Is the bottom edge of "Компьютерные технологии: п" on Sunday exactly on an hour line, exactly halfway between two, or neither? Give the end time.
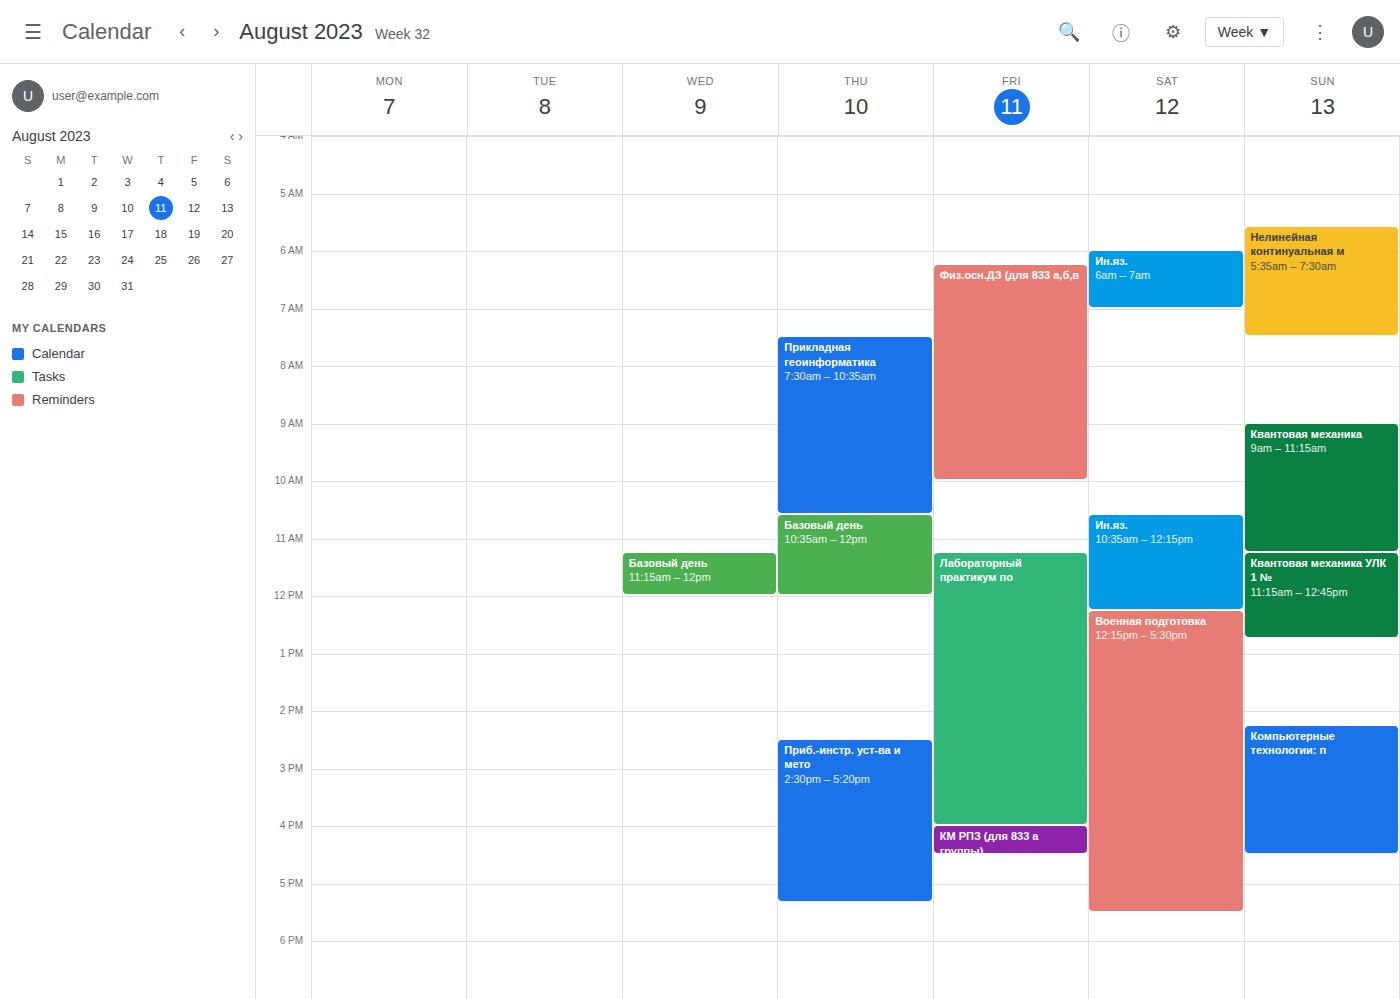
4:30 PM -- halfway between the 4 PM and 5 PM lines.